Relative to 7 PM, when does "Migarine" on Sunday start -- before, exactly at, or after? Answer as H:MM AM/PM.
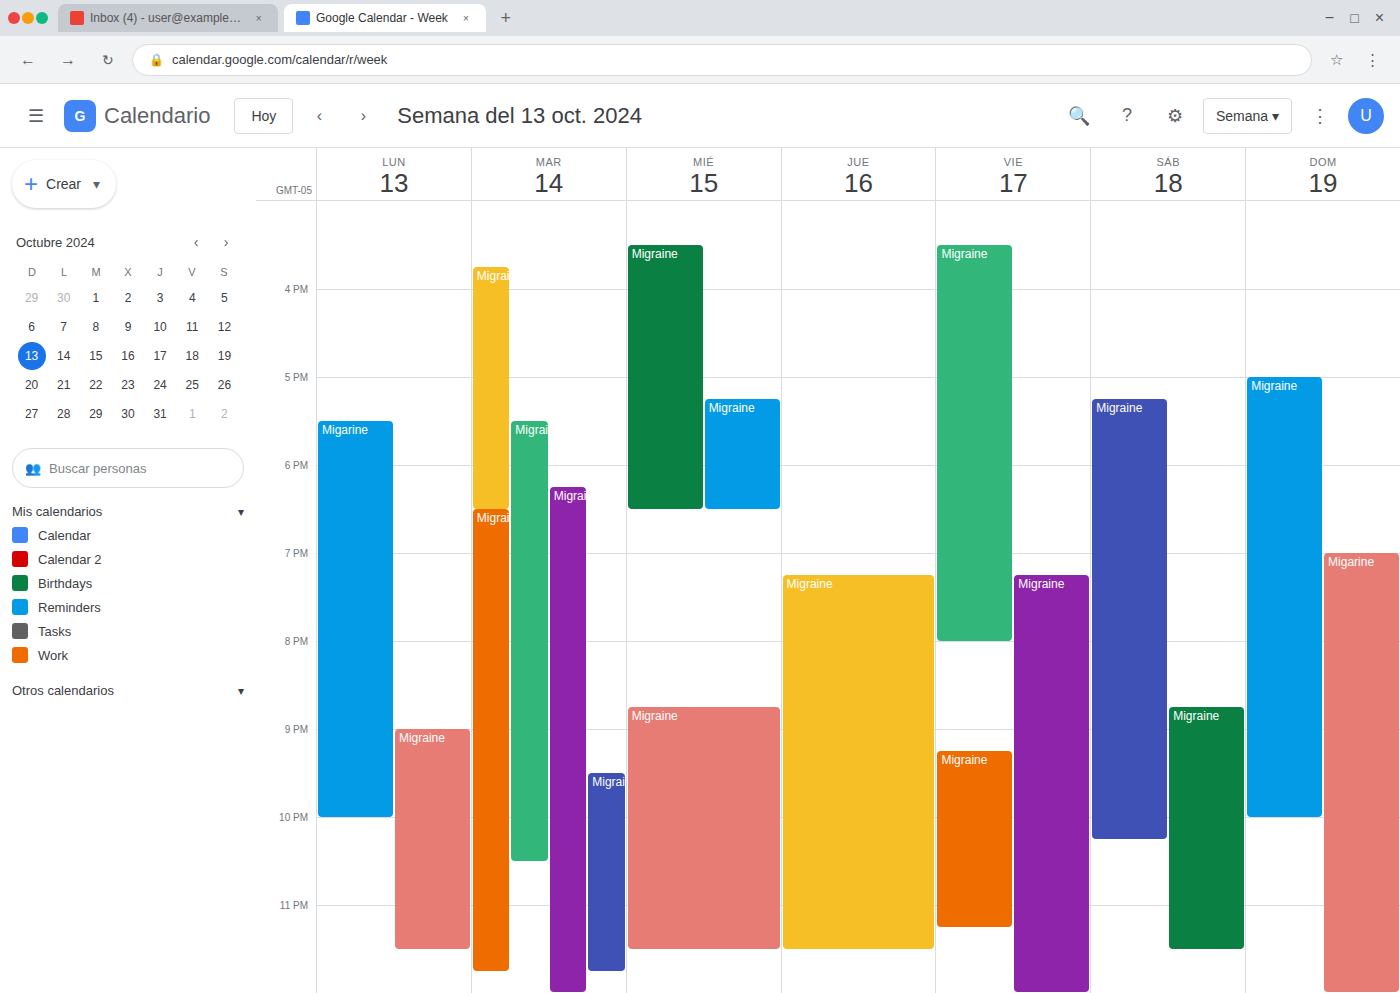
7:00 PM -- exactly at 7 PM, on the 7 PM line.